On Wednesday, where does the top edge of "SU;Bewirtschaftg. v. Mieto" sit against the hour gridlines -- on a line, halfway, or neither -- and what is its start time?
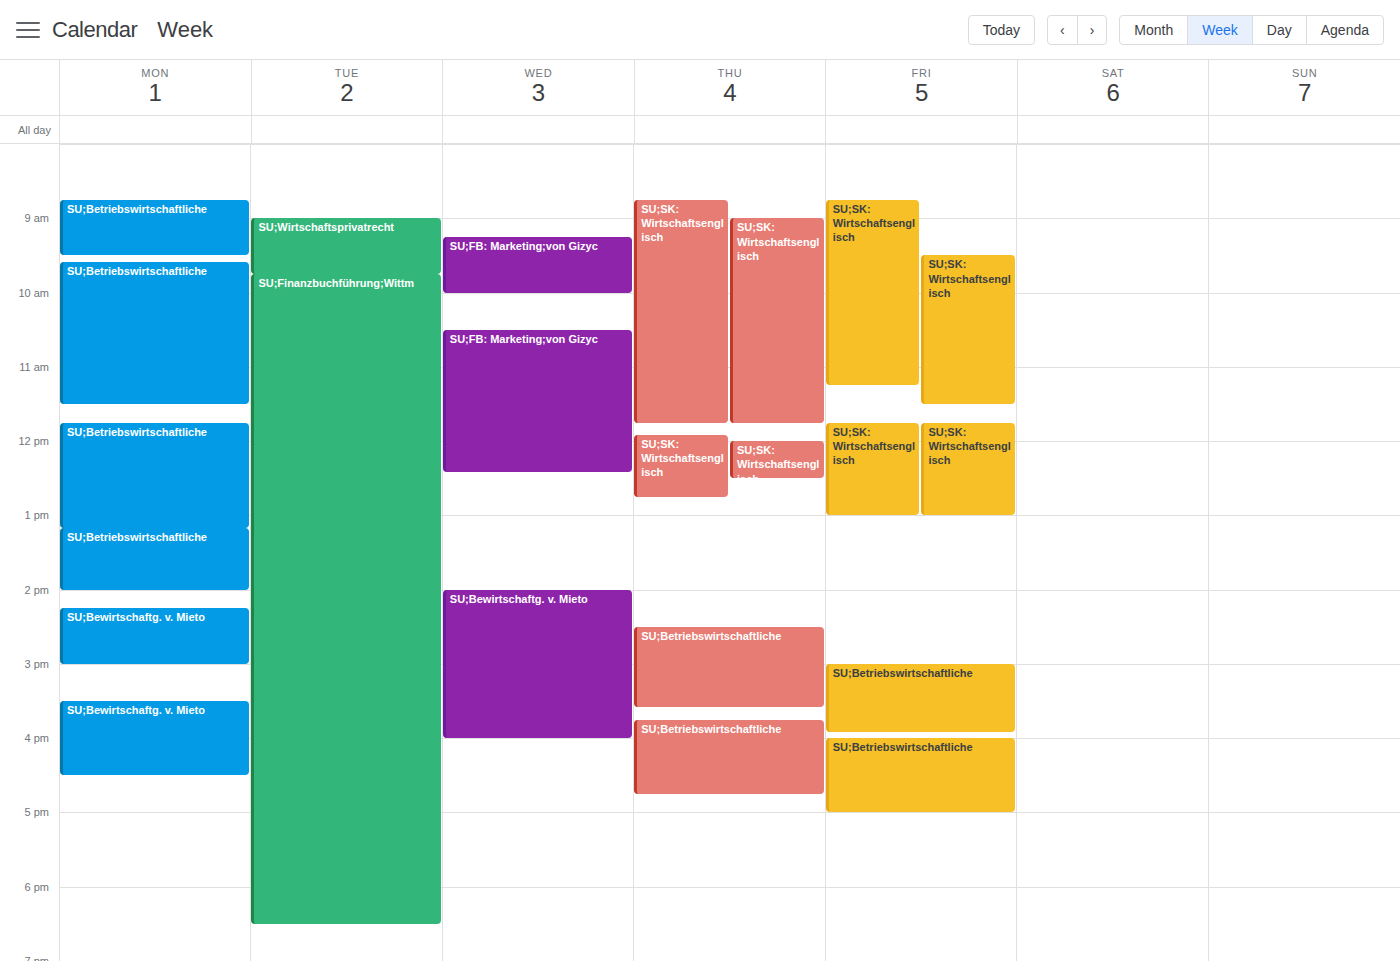
2:00 PM -- exactly on the 2 PM line.